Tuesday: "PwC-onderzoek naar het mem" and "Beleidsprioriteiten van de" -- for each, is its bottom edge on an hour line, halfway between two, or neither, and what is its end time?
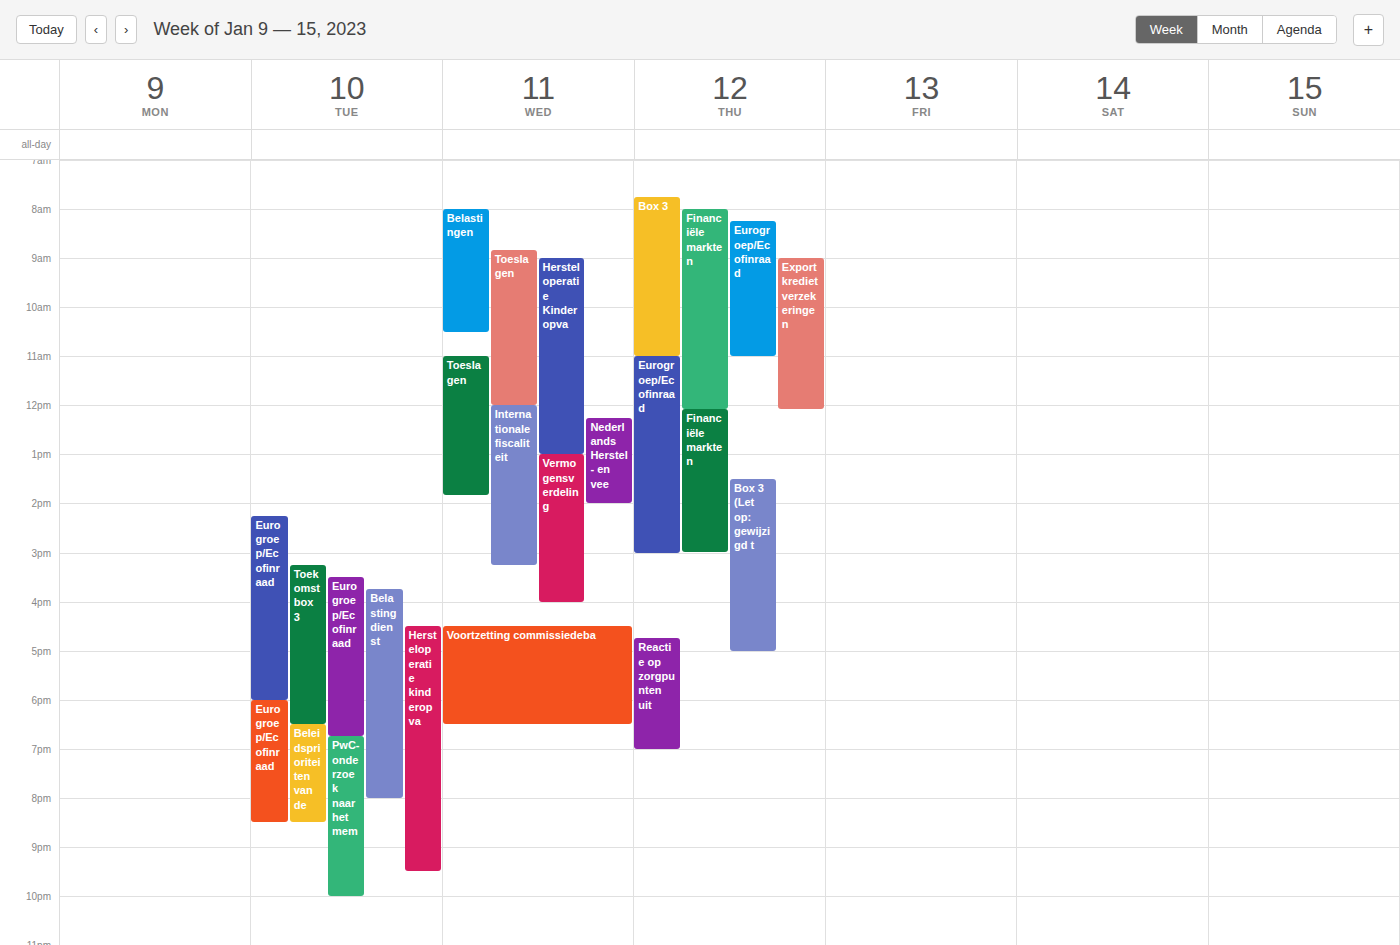
"PwC-onderzoek naar het mem": 22:00, exactly on the 22:00 line. "Beleidsprioriteiten van de": 20:30, halfway between the 20:00 and 21:00 lines.